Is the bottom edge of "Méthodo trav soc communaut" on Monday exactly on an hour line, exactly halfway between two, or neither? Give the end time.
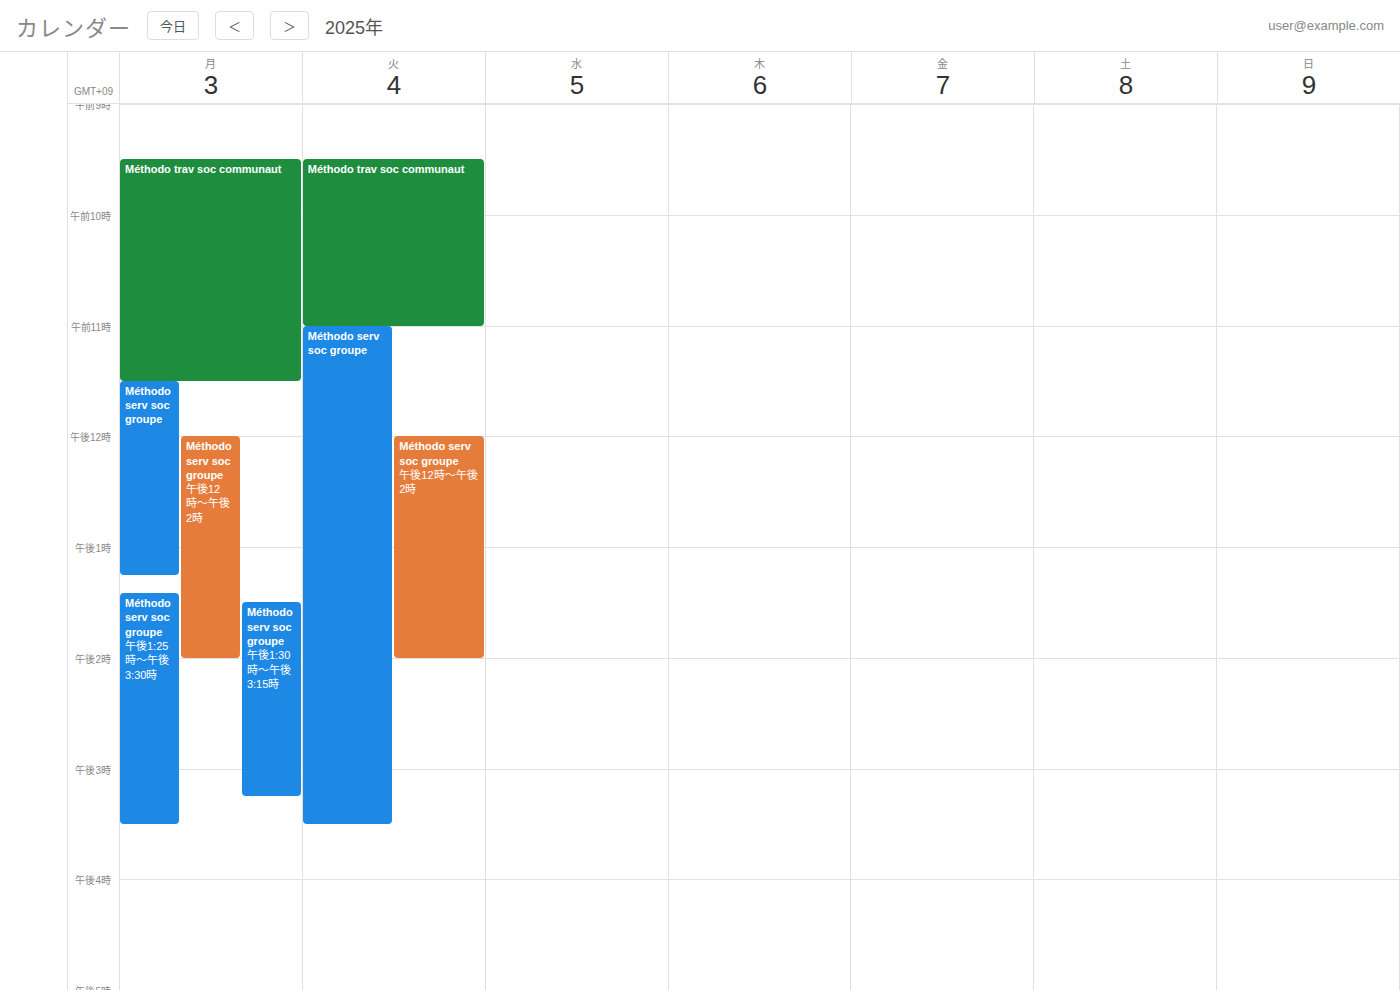
11:30 AM -- halfway between the 11 AM and 12 PM lines.